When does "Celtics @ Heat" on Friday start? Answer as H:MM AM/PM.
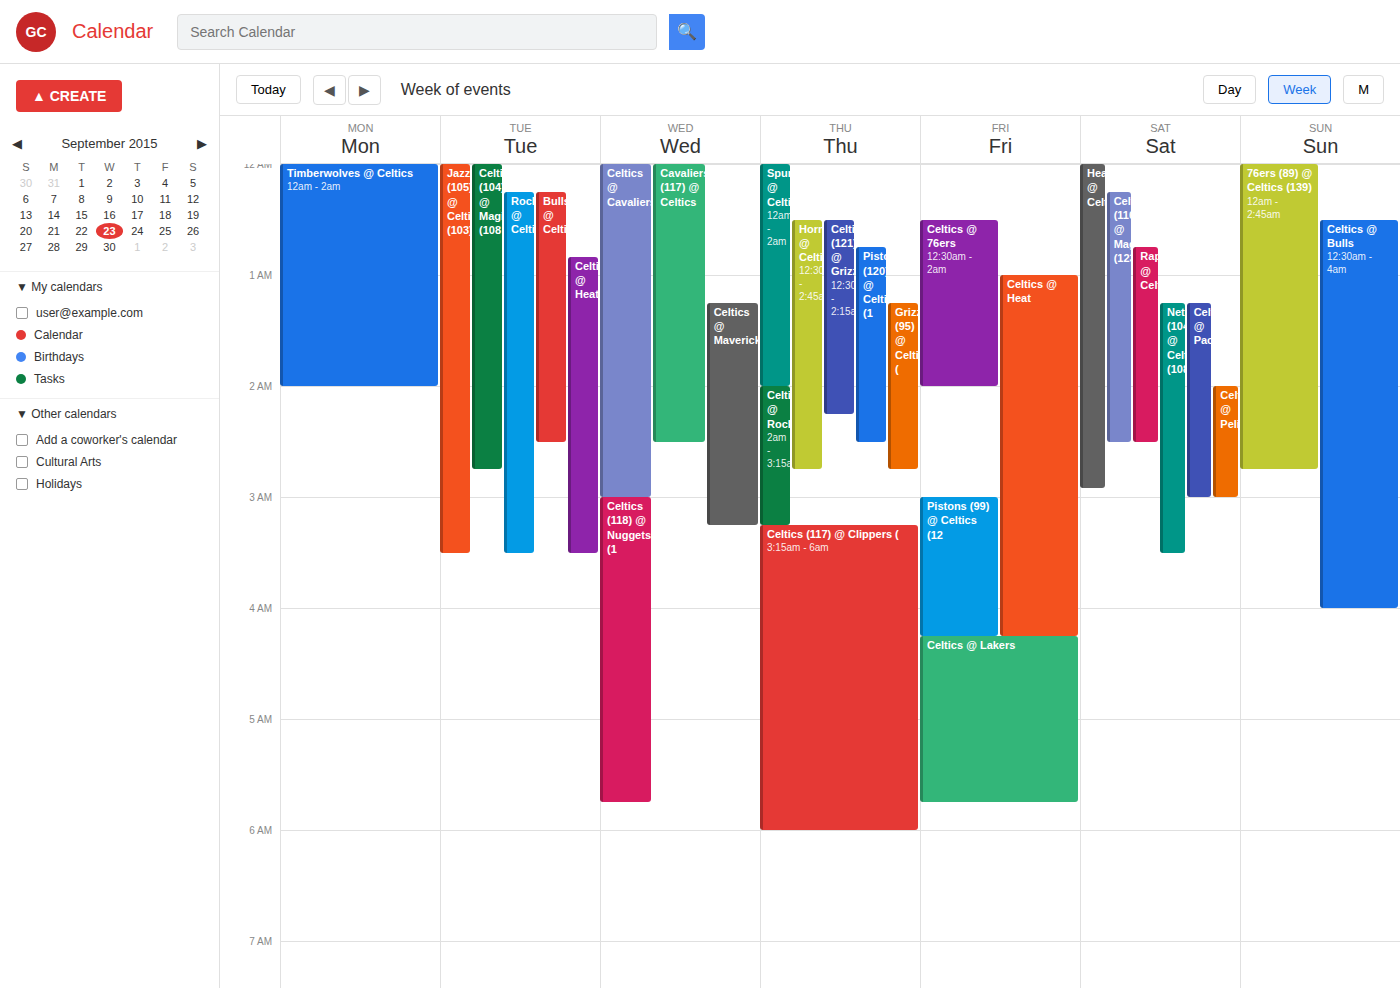
1:00 AM